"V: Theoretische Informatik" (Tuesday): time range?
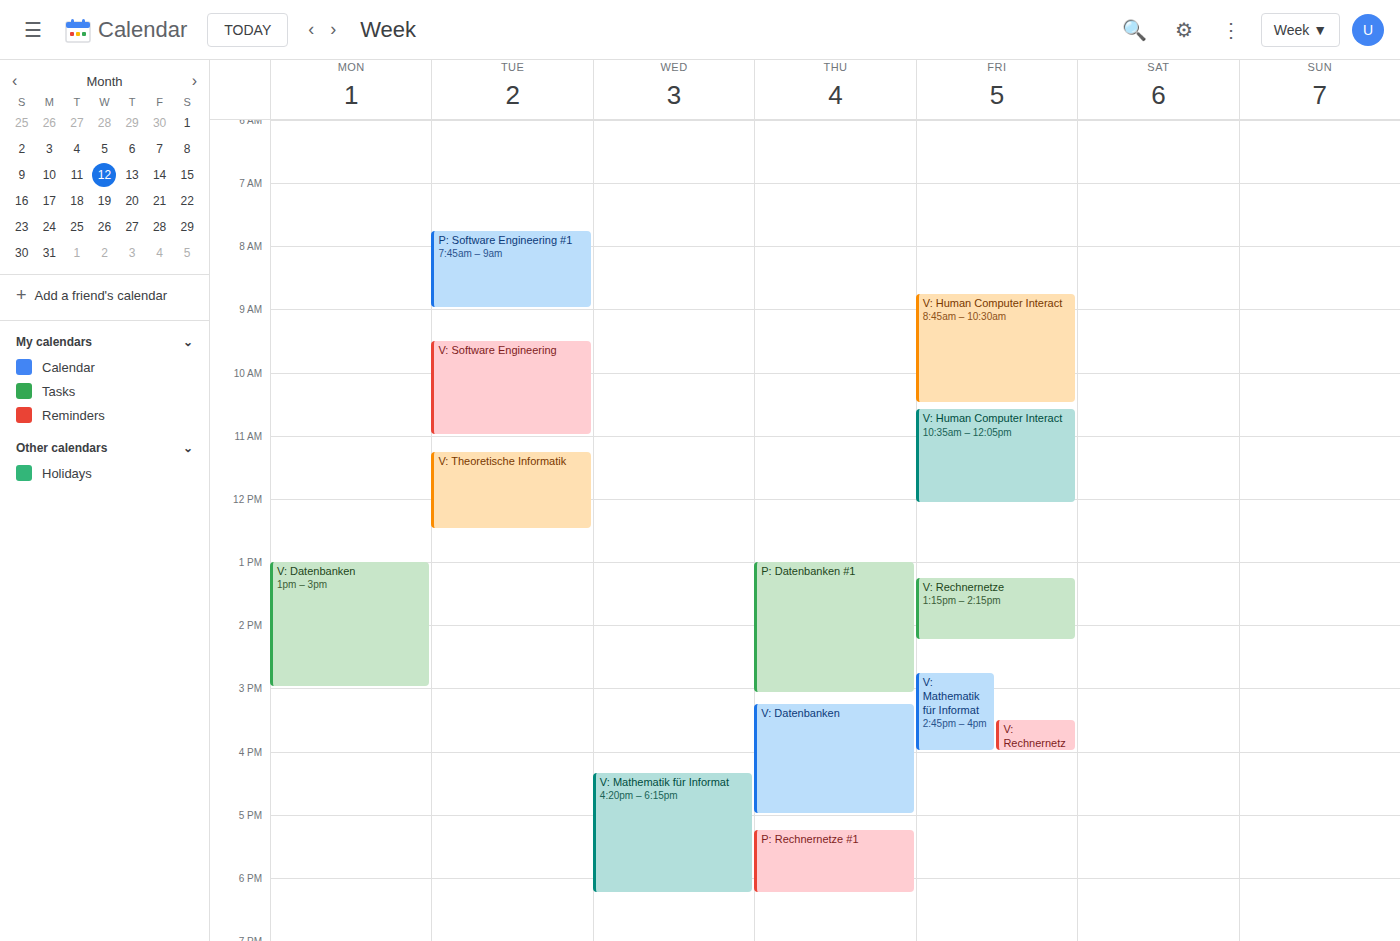
11:15 AM to 12:30 PM